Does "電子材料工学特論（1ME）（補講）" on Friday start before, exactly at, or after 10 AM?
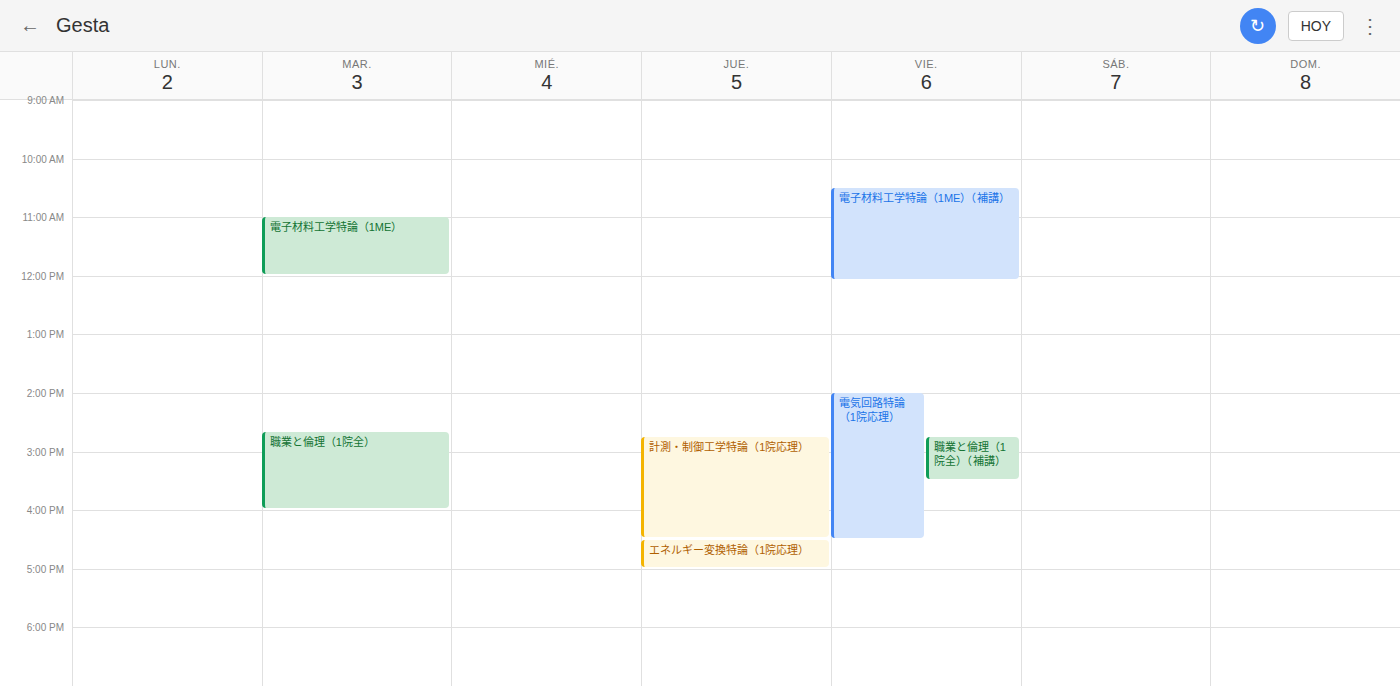
10:30 AM -- after 10 AM, 30 minutes below the 10 AM line.